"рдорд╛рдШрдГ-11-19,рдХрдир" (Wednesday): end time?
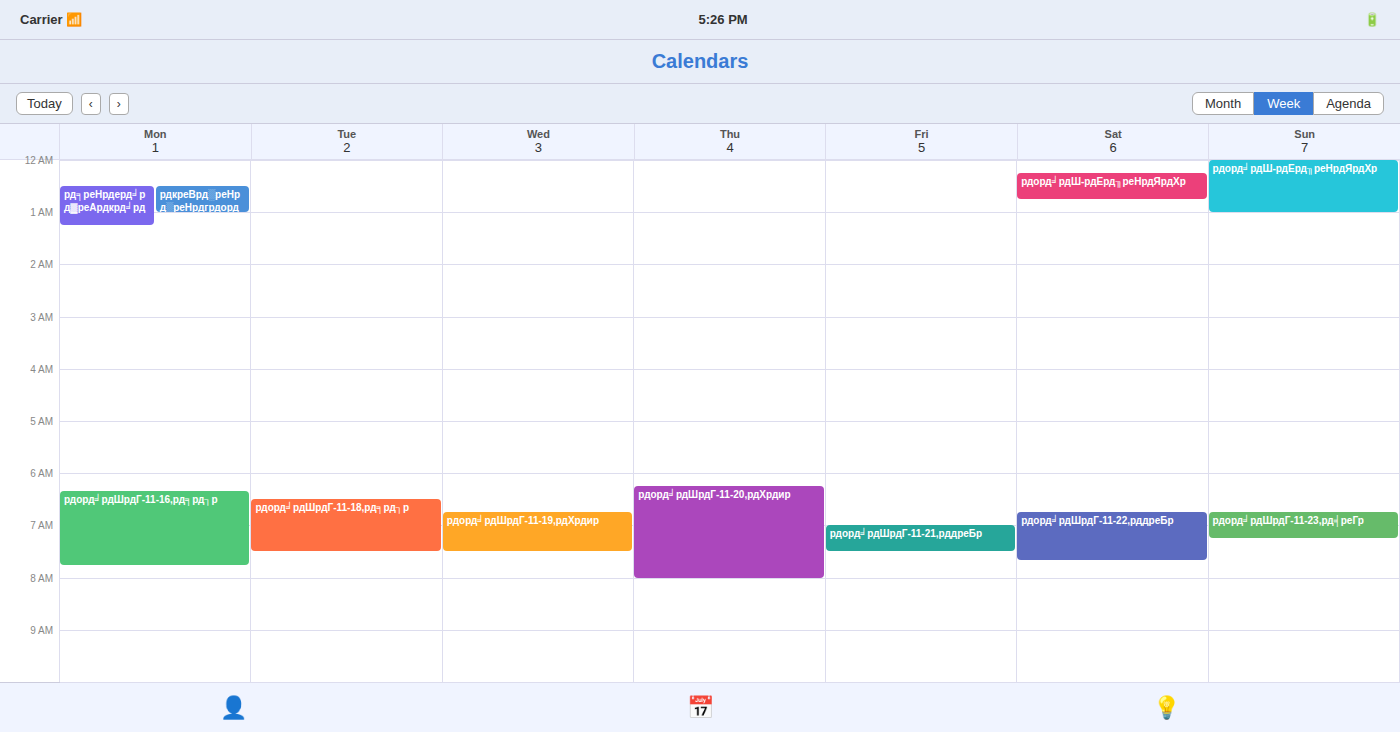
7:30 AM